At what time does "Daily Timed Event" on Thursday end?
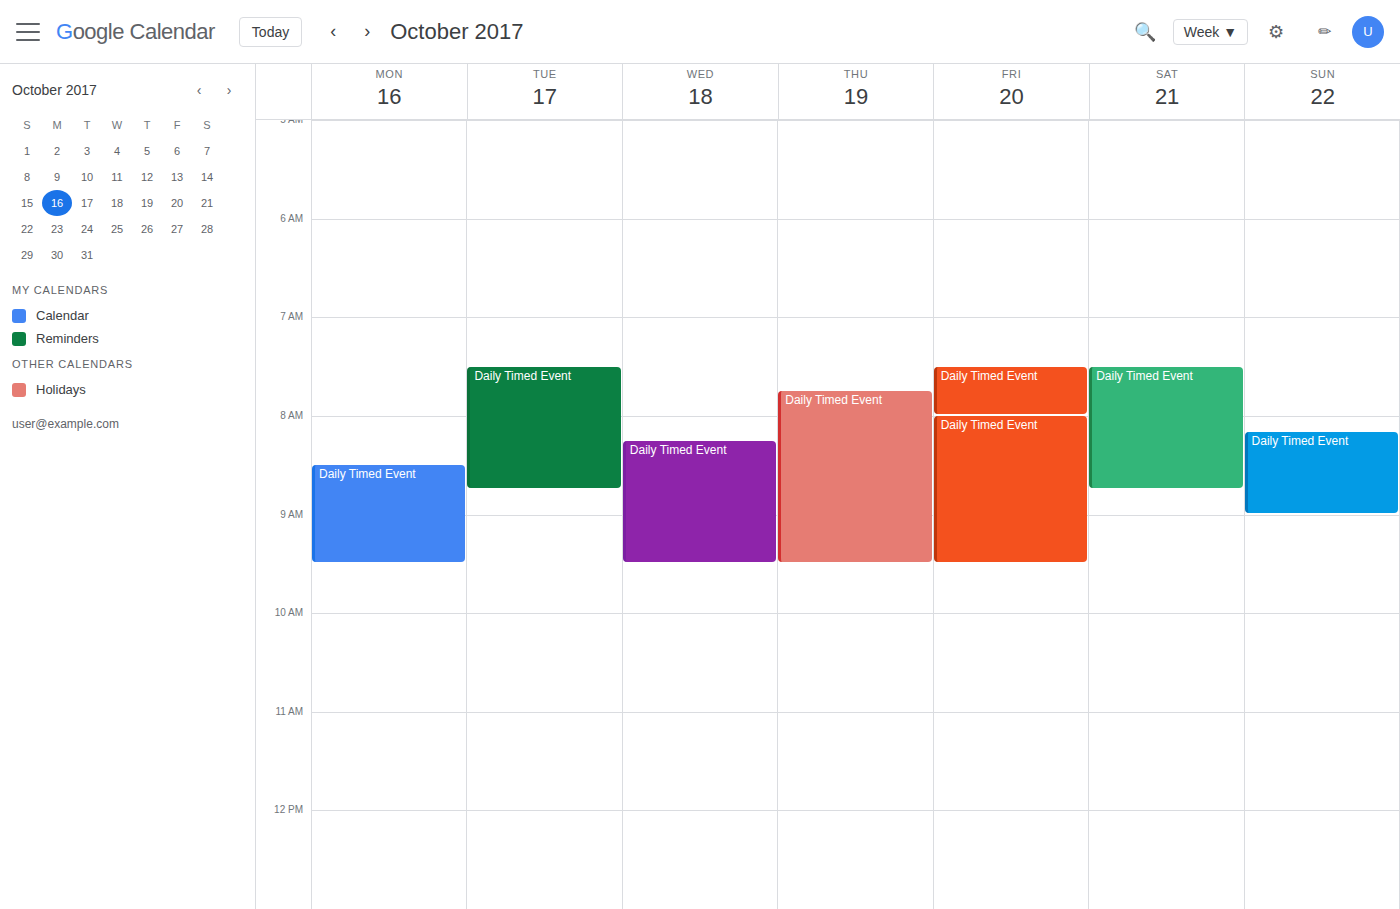
9:30 AM